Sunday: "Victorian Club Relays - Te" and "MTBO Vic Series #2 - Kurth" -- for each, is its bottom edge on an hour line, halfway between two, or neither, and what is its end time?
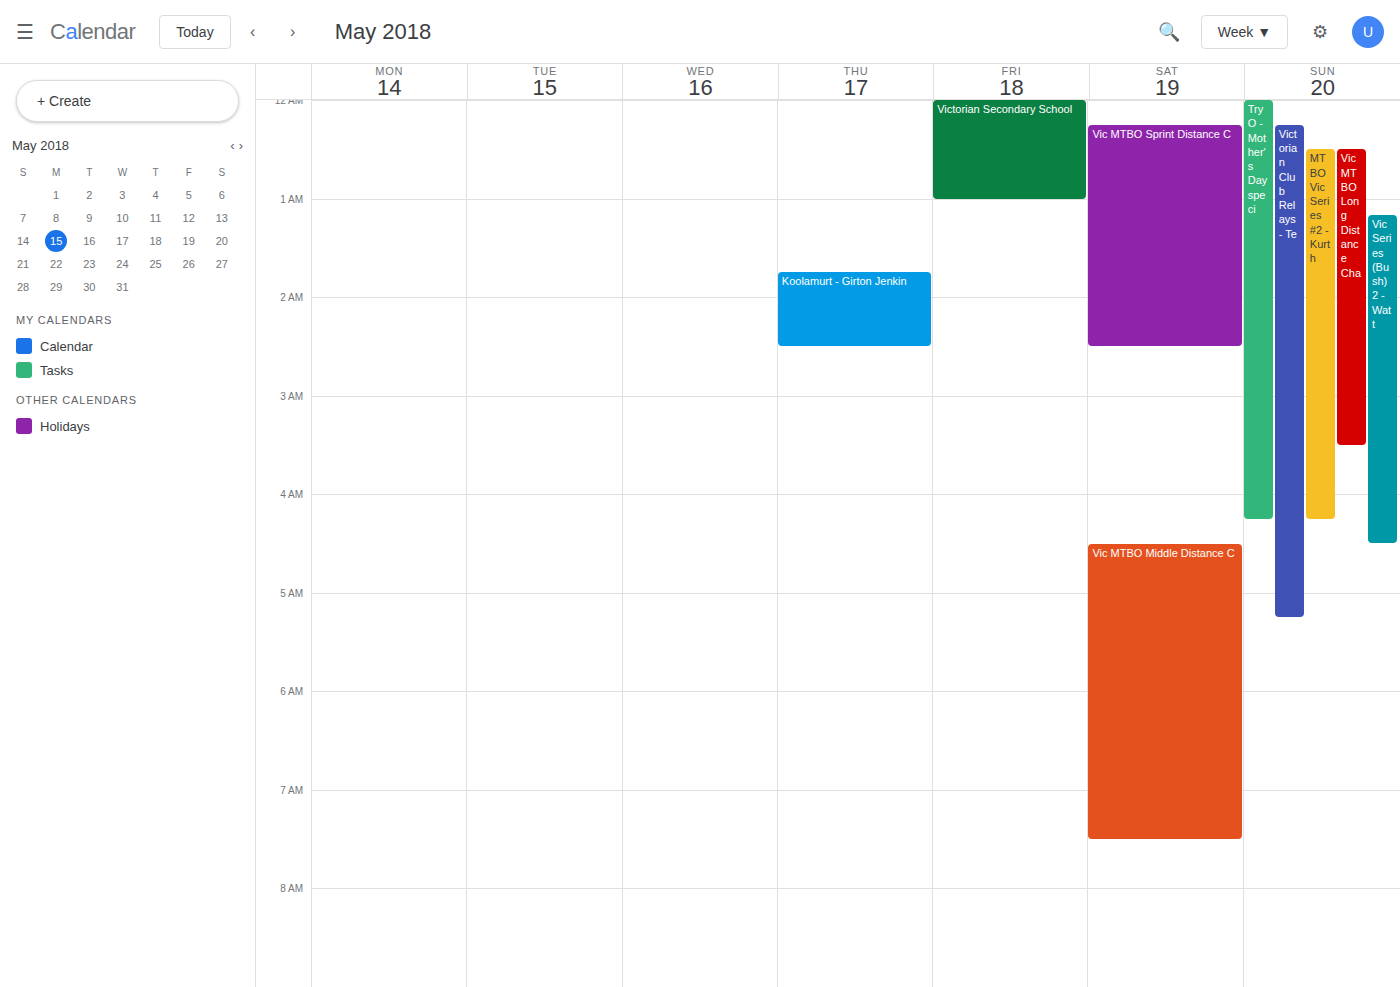
"Victorian Club Relays - Te": 5:15 AM, neither: a quarter of the way from the 5 AM line to the 6 AM line. "MTBO Vic Series #2 - Kurth": 4:15 AM, neither: a quarter of the way from the 4 AM line to the 5 AM line.